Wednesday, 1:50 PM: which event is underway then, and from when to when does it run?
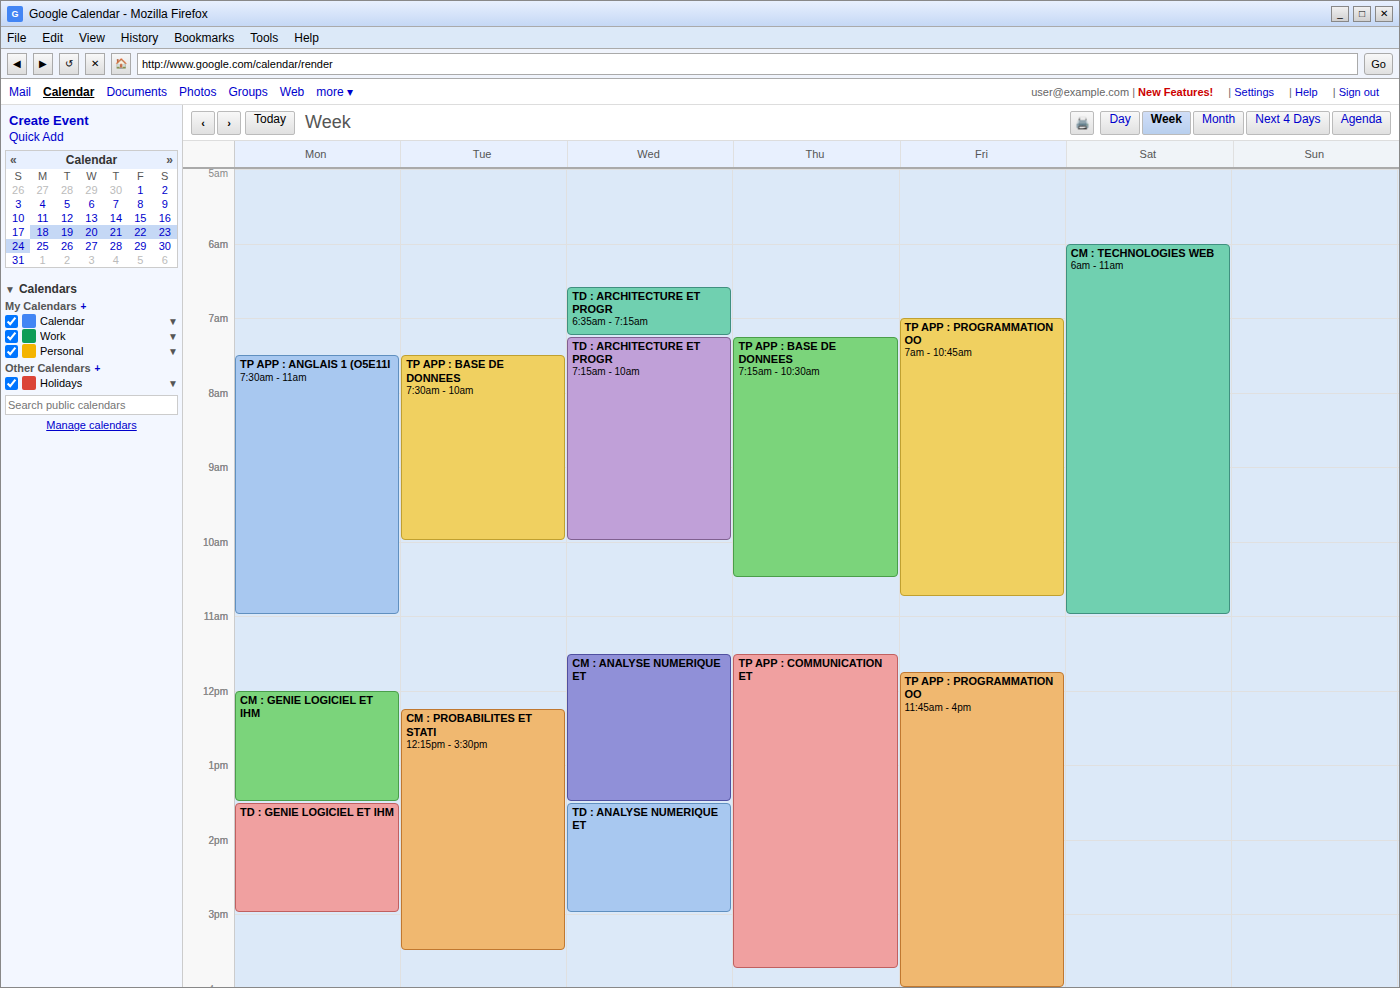
"TD : ANALYSE NUMERIQUE ET", 1:30 PM to 3:00 PM